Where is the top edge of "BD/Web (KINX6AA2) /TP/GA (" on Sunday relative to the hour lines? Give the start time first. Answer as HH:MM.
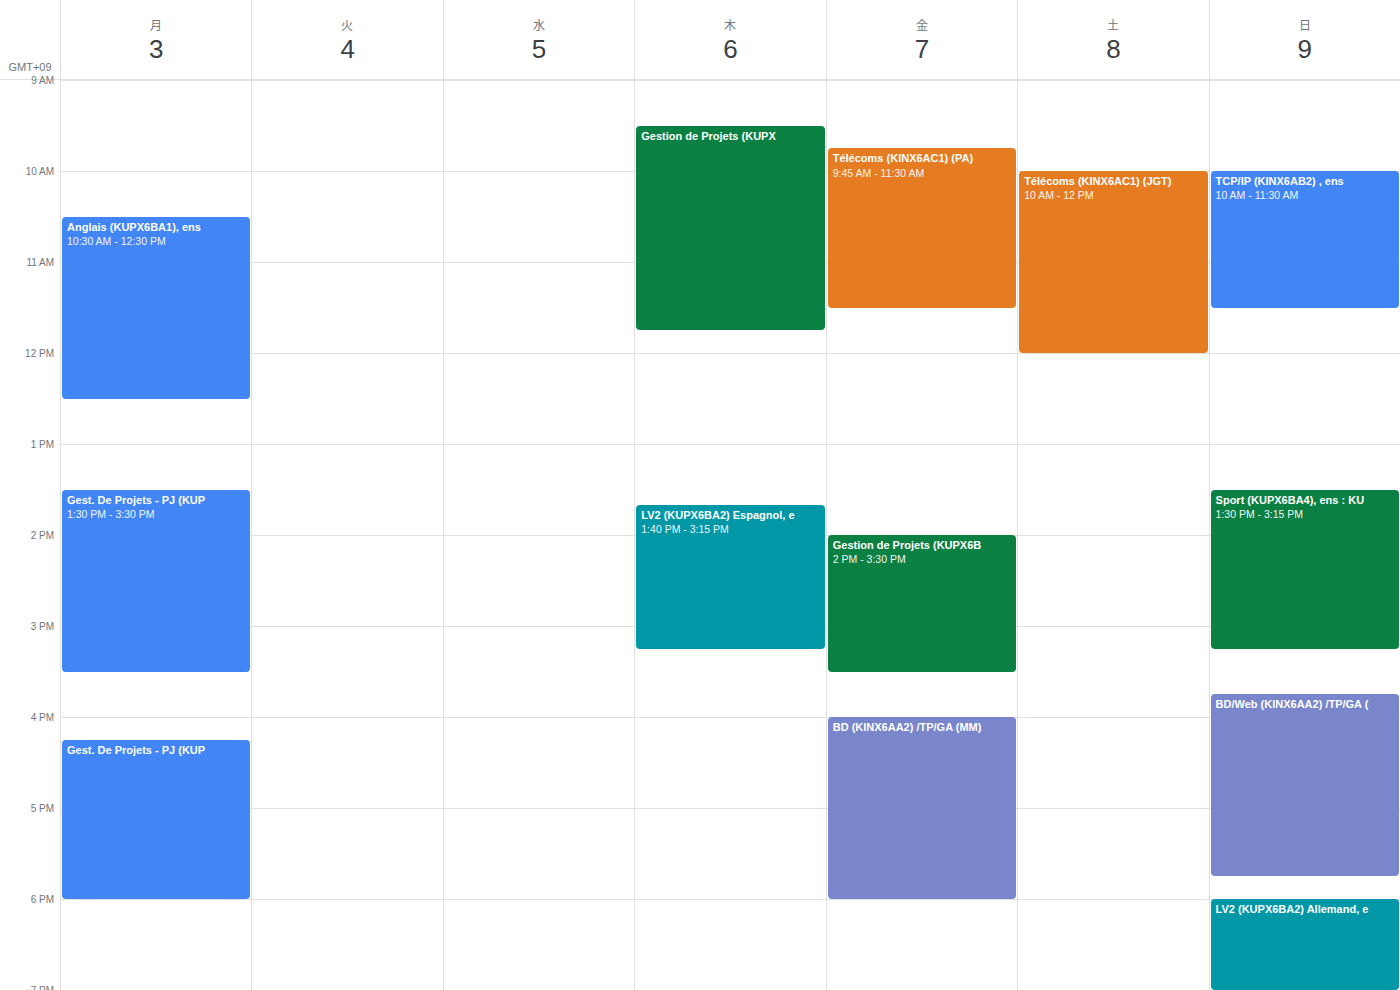
15:45 -- neither: three quarters of the way from the 15:00 line to the 16:00 line.